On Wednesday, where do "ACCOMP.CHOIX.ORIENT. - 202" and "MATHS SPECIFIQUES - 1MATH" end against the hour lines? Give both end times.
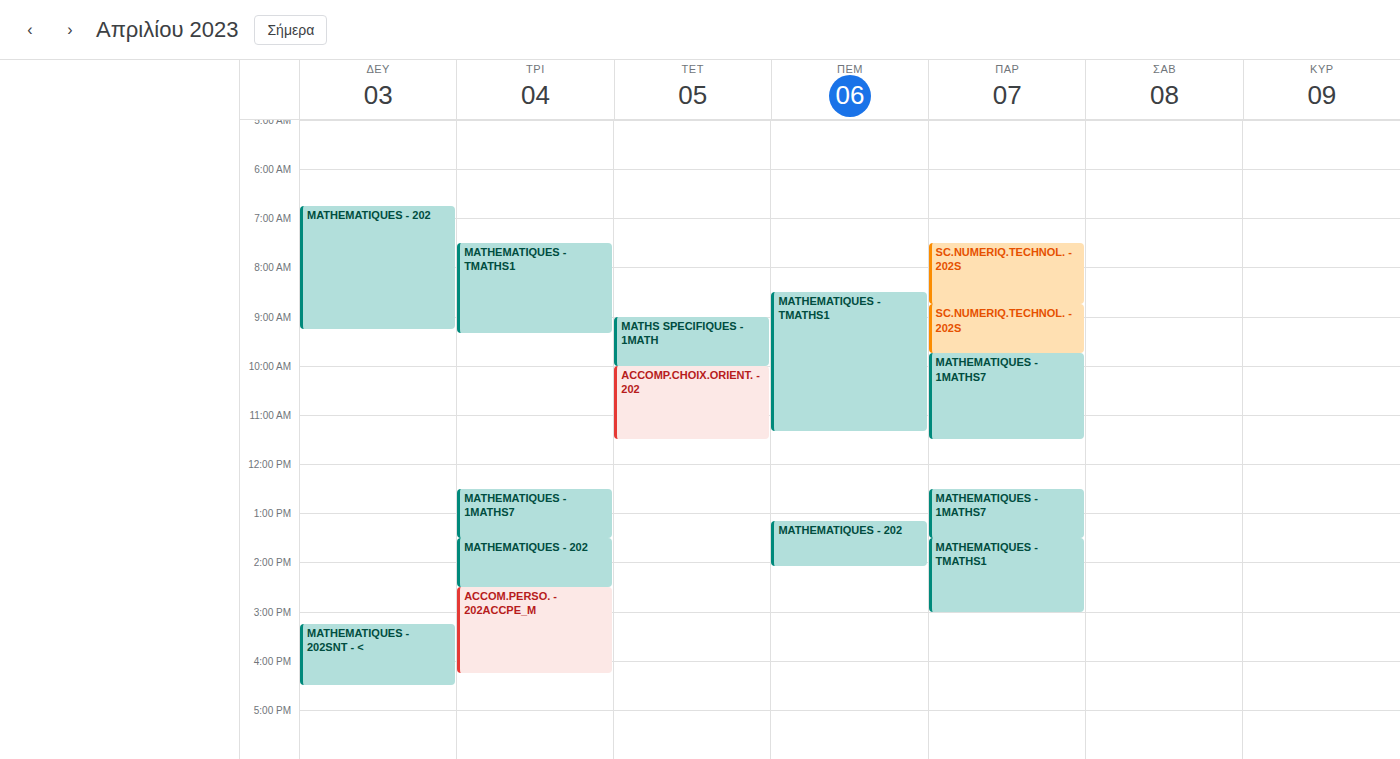
"ACCOMP.CHOIX.ORIENT. - 202": 11:30 AM, halfway between the 11 AM and 12 PM lines. "MATHS SPECIFIQUES - 1MATH": 10:00 AM, exactly on the 10 AM line.